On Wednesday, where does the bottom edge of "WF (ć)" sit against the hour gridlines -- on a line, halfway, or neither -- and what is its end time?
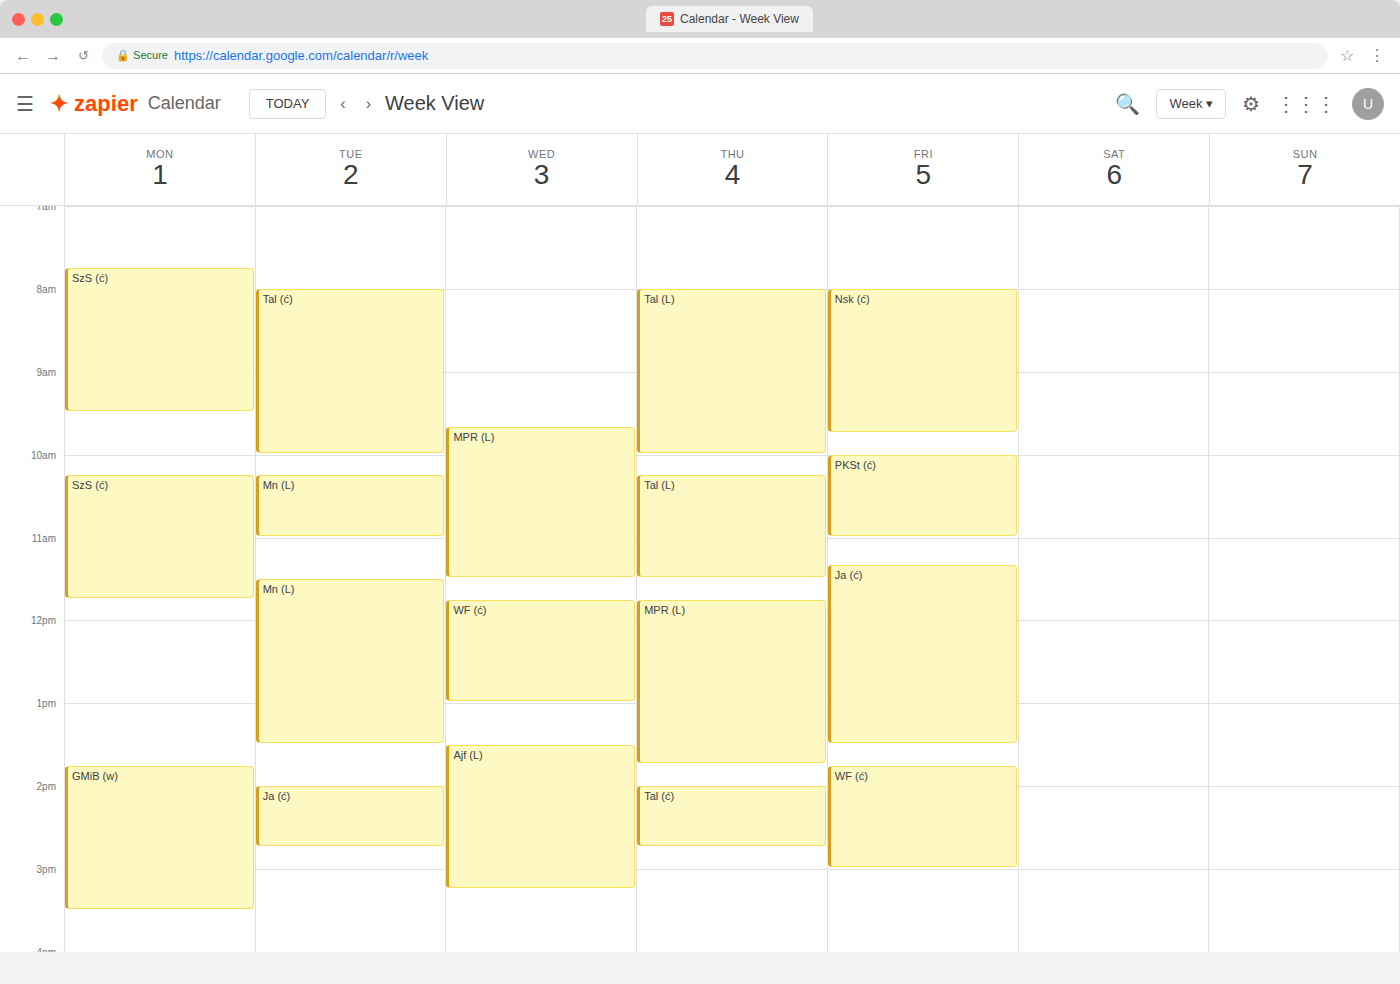
1:00 PM -- exactly on the 1 PM line.